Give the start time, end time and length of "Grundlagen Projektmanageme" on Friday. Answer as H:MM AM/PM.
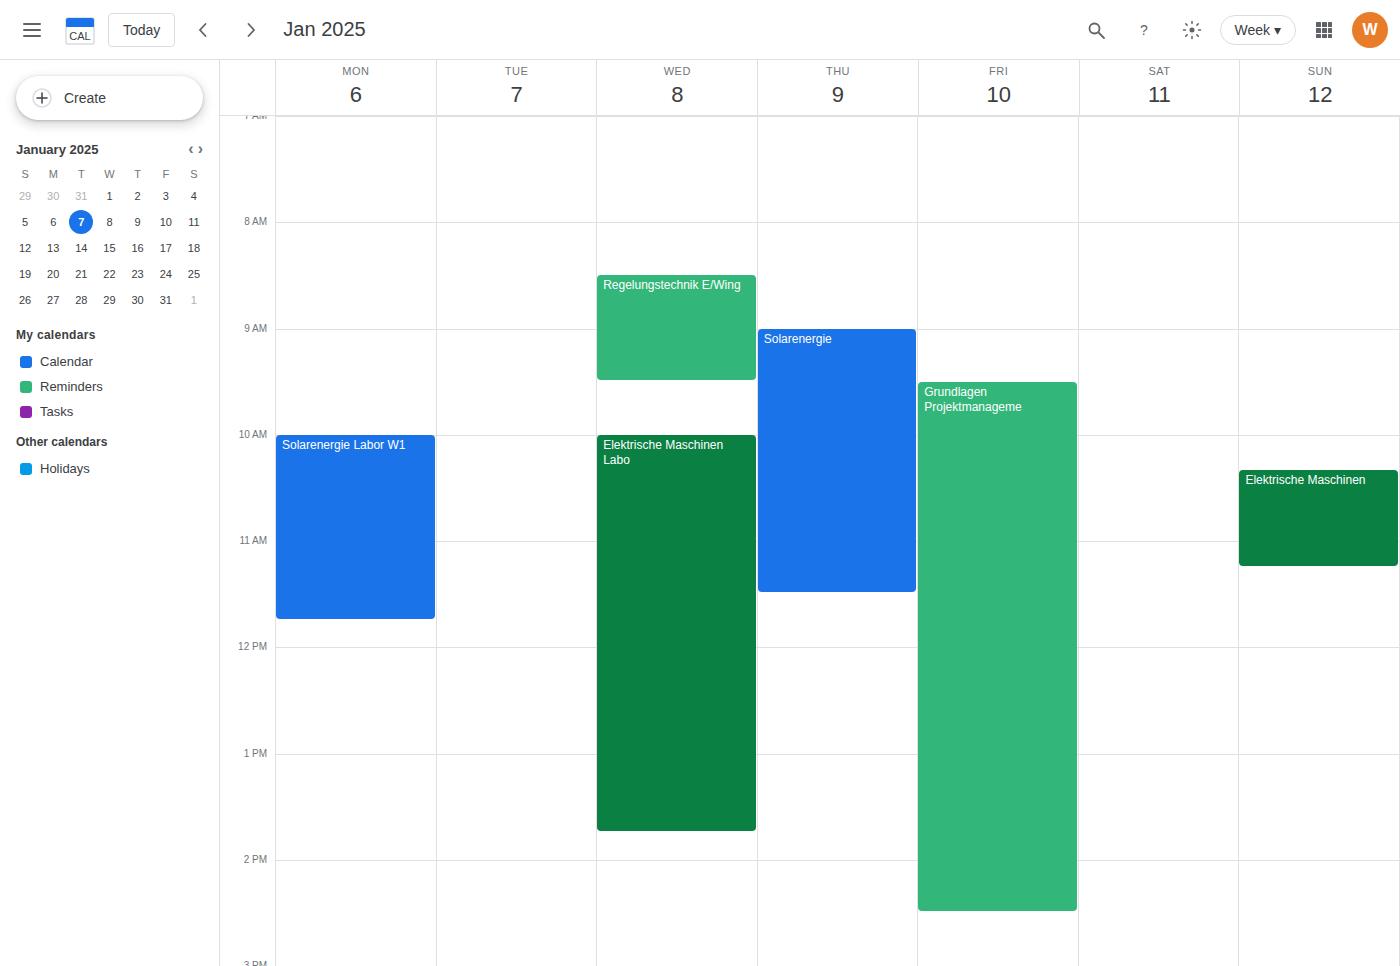
9:30 AM to 2:30 PM, 5 hours